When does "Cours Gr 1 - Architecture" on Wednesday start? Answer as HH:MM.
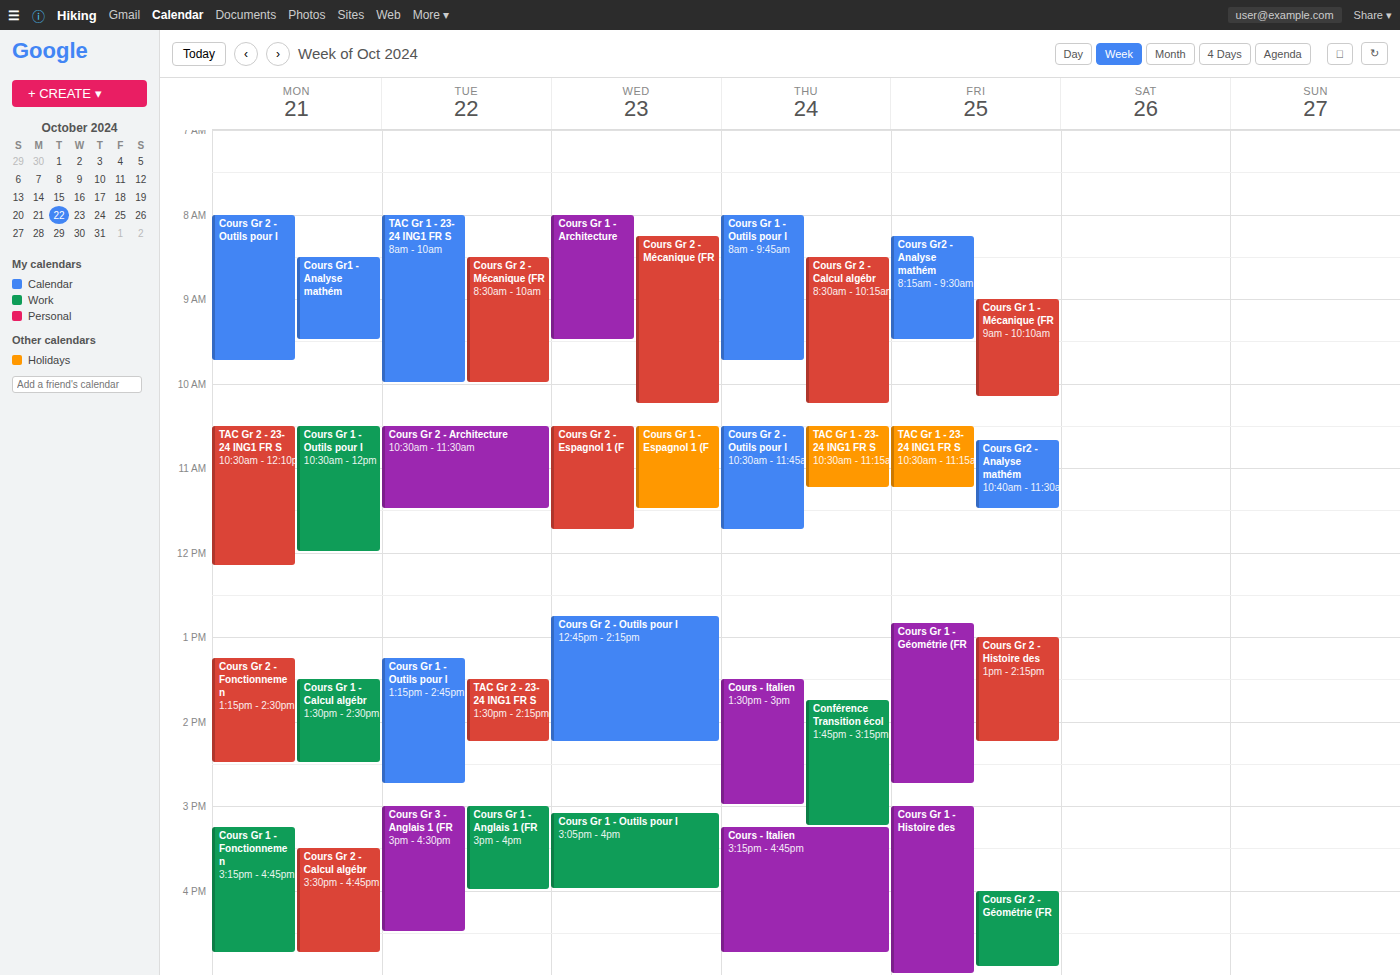
08:00